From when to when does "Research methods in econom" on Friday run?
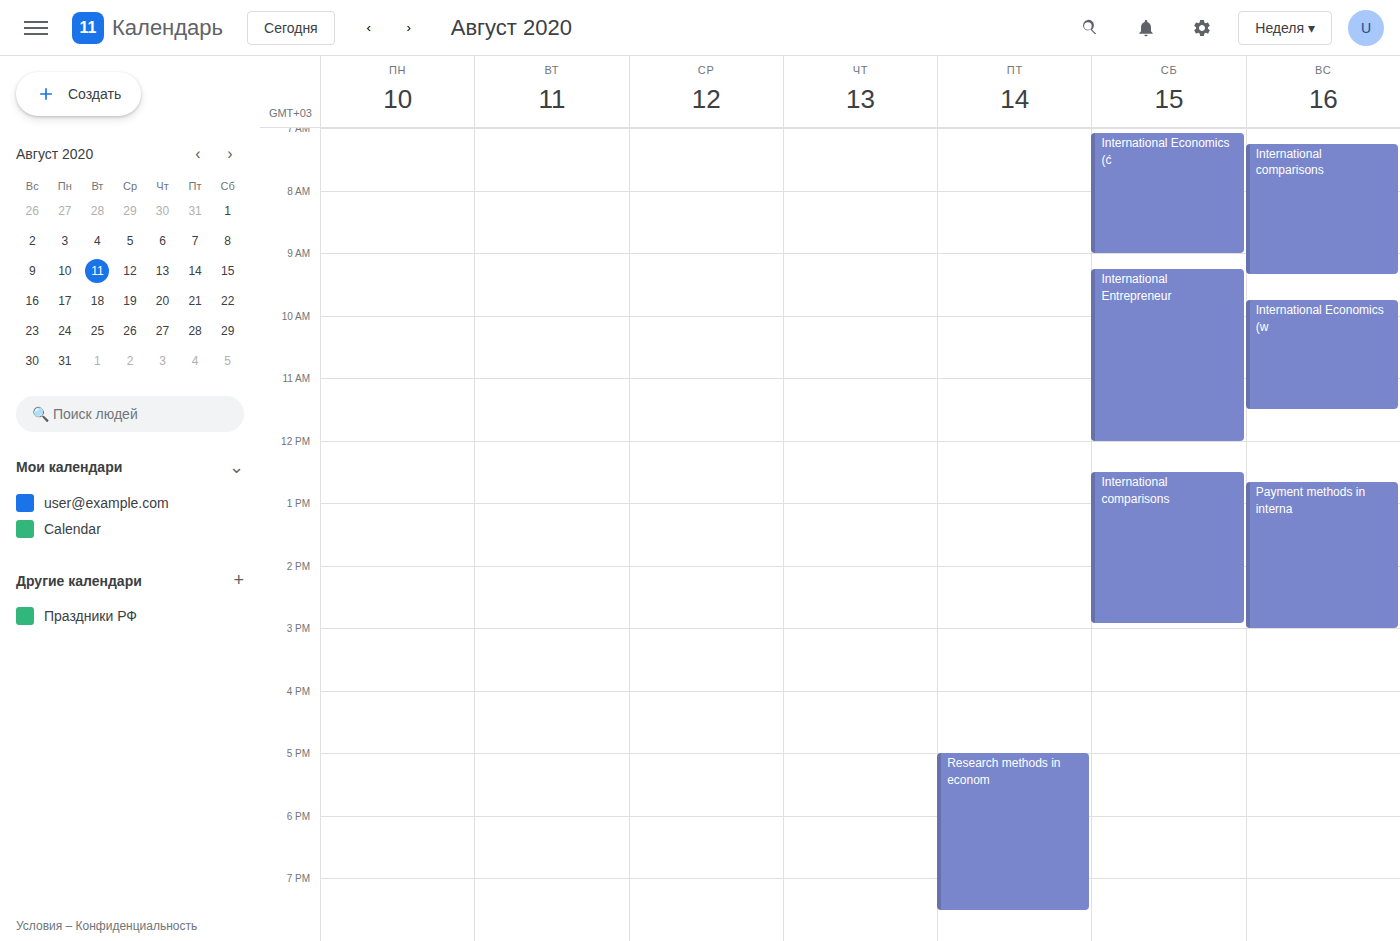
17:00 to 19:30